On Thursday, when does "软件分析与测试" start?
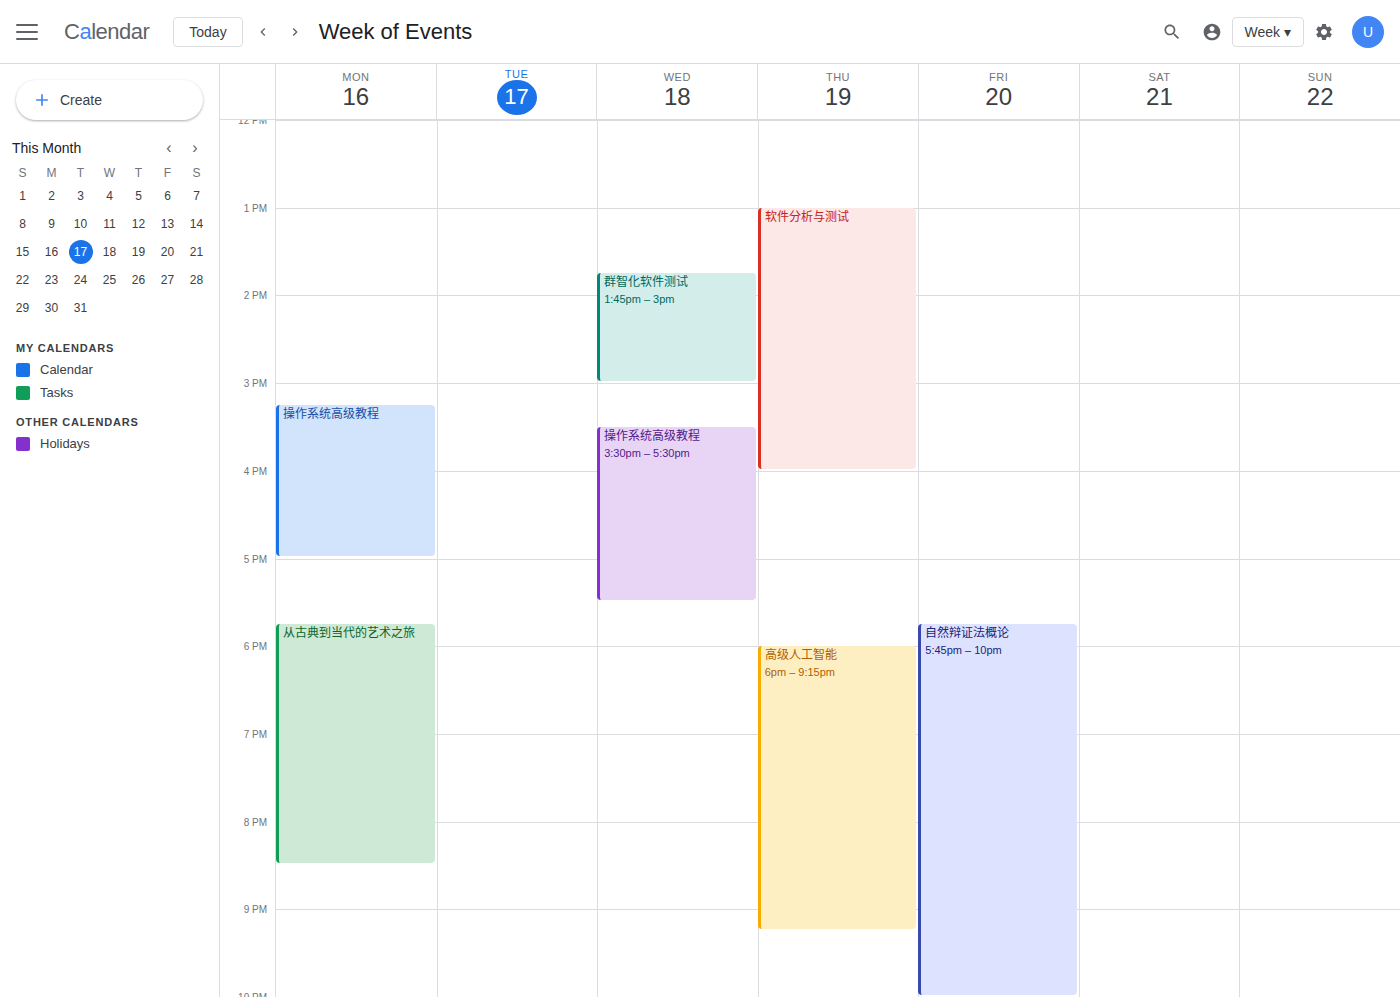
1:00 PM